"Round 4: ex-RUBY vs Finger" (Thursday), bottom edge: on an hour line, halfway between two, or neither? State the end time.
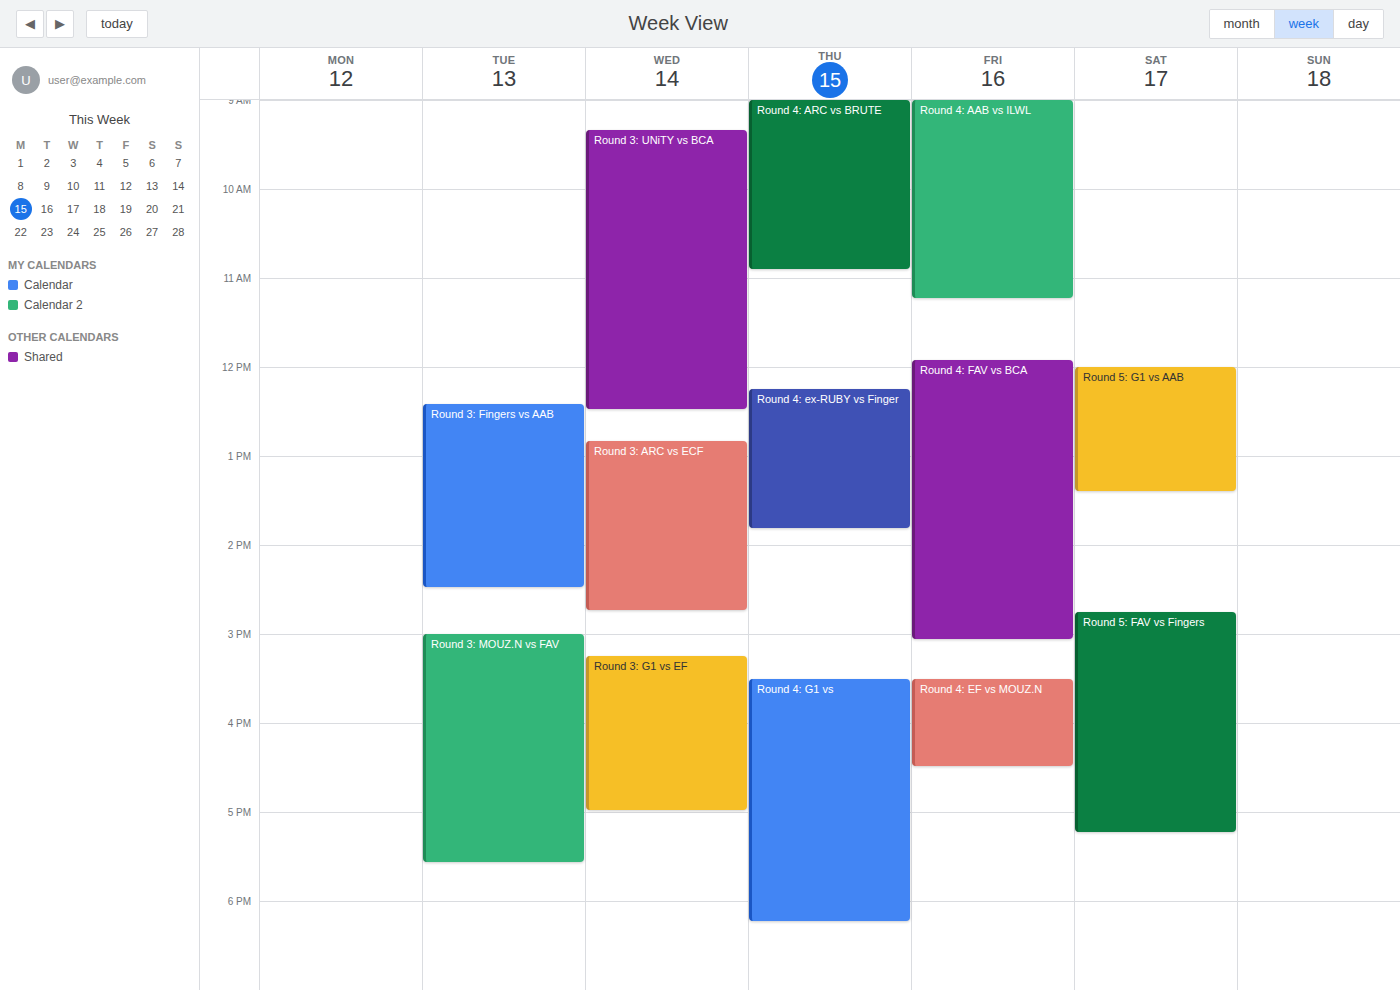
1:50 PM -- neither: 50 minutes below the 1 PM line and 10 minutes above the 2 PM line.